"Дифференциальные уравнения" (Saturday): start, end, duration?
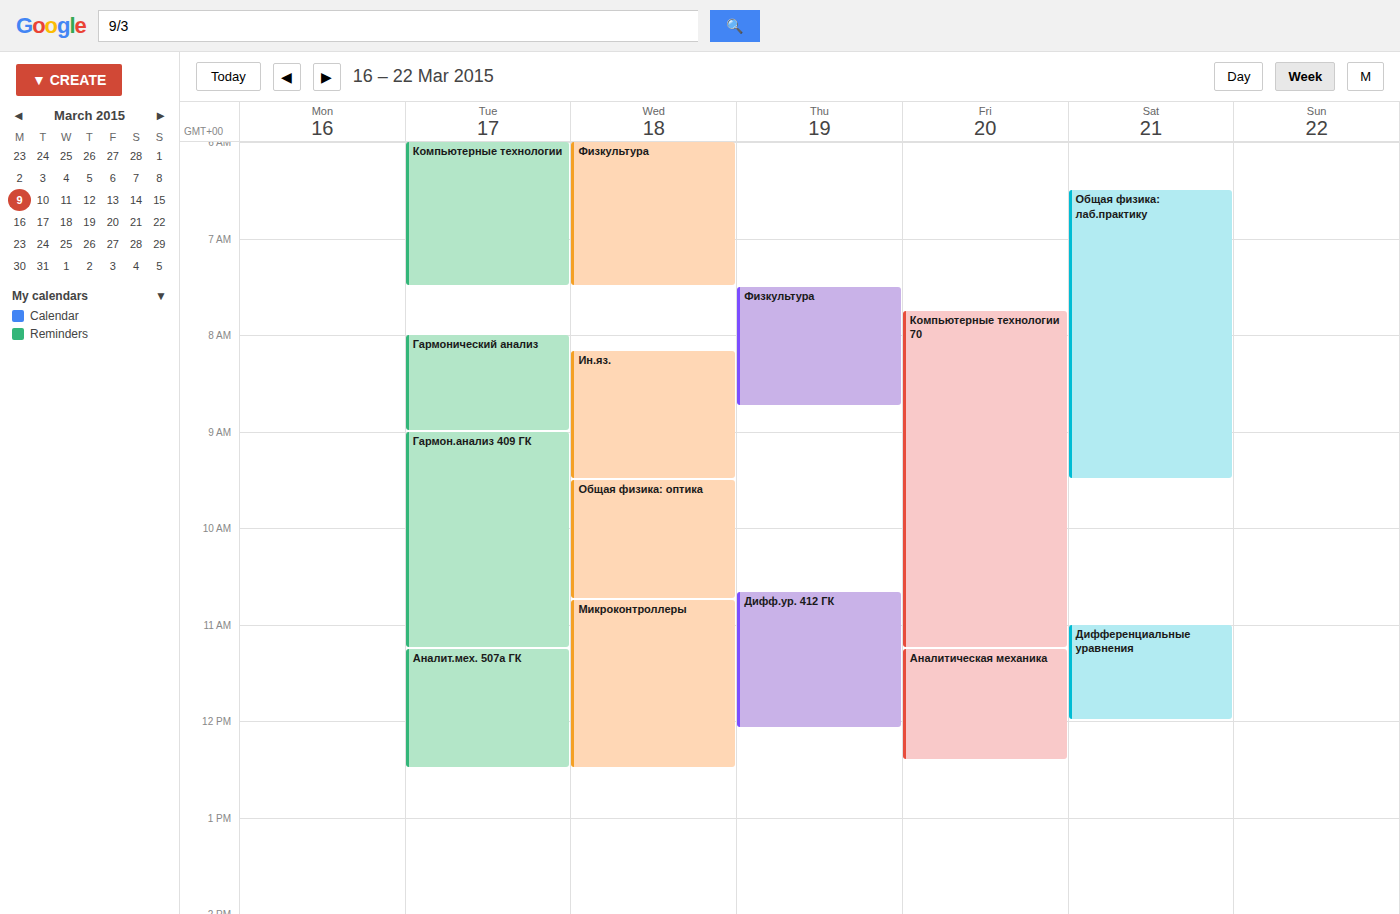
11:00 AM to 12:00 PM, 1 hour